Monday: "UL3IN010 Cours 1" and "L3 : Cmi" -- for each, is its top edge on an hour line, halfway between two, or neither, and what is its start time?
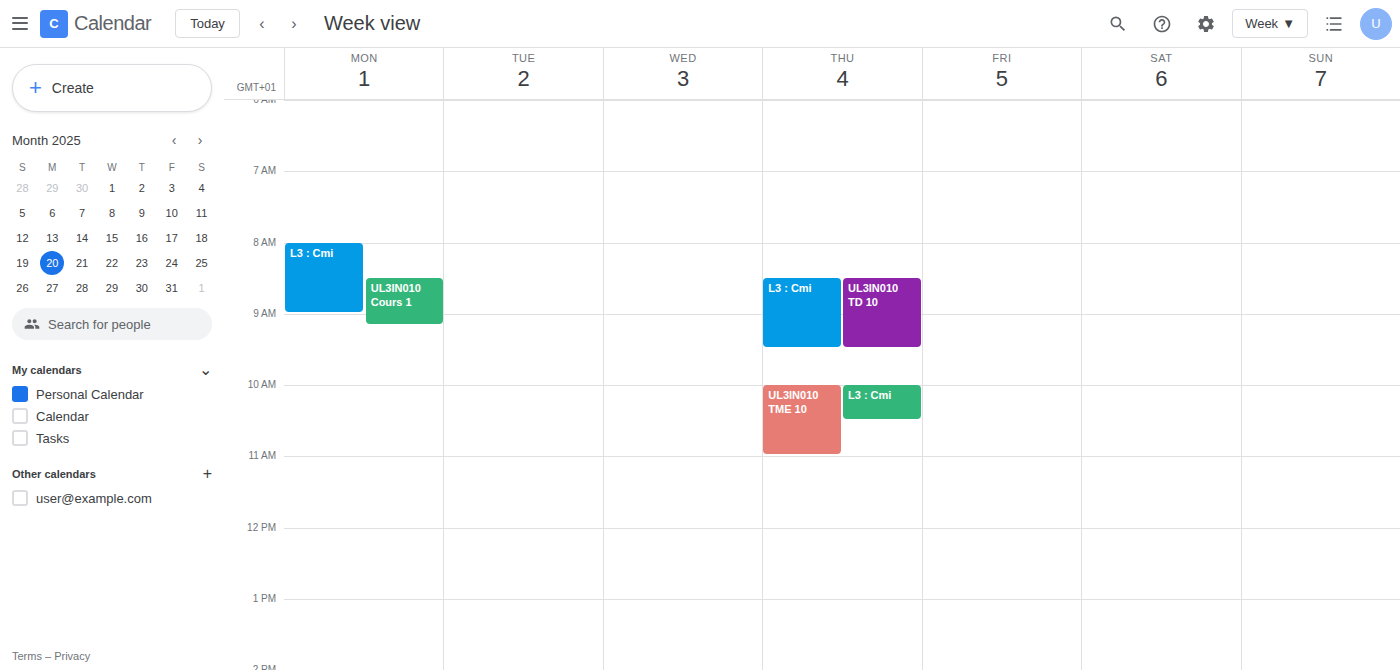
"UL3IN010 Cours 1": 8:30 AM, halfway between the 8 AM and 9 AM lines. "L3 : Cmi": 8:00 AM, exactly on the 8 AM line.